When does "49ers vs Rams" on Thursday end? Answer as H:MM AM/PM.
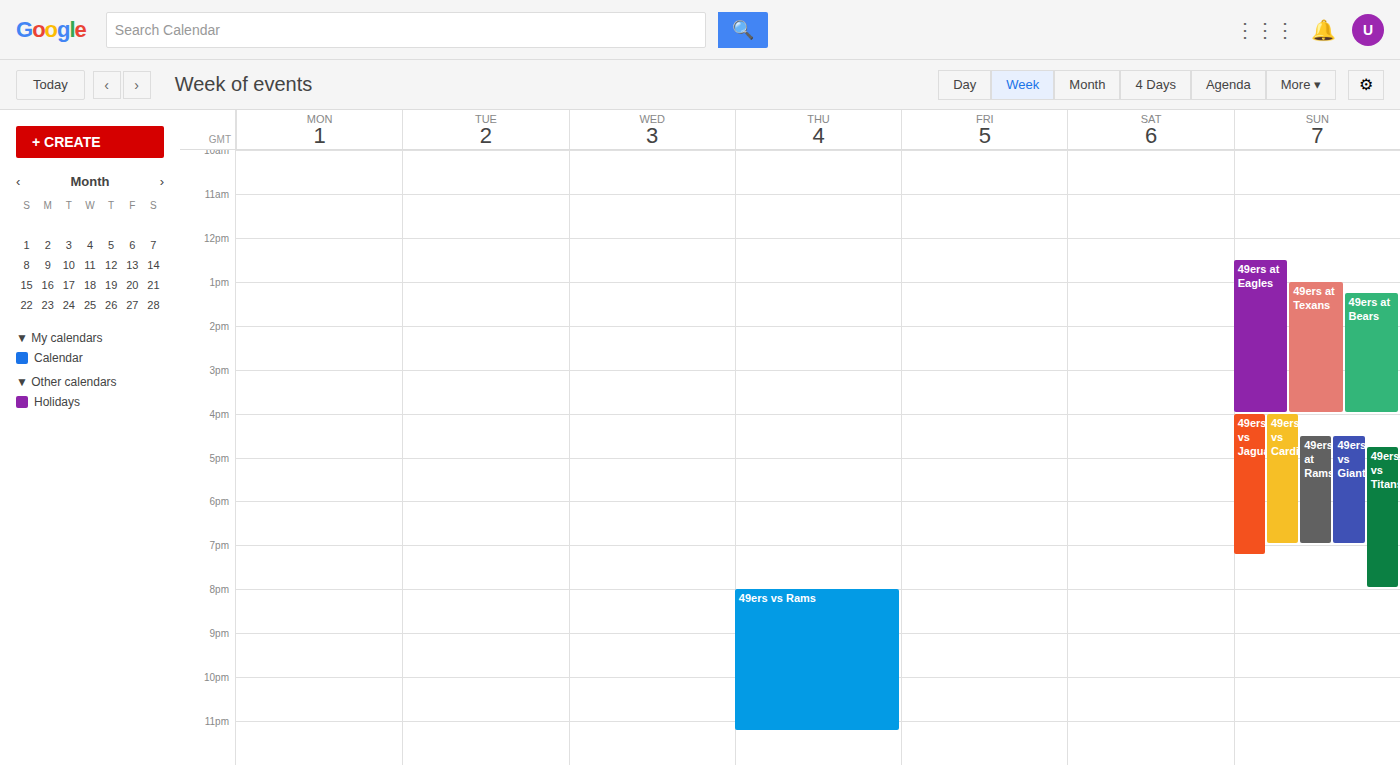
11:15 PM